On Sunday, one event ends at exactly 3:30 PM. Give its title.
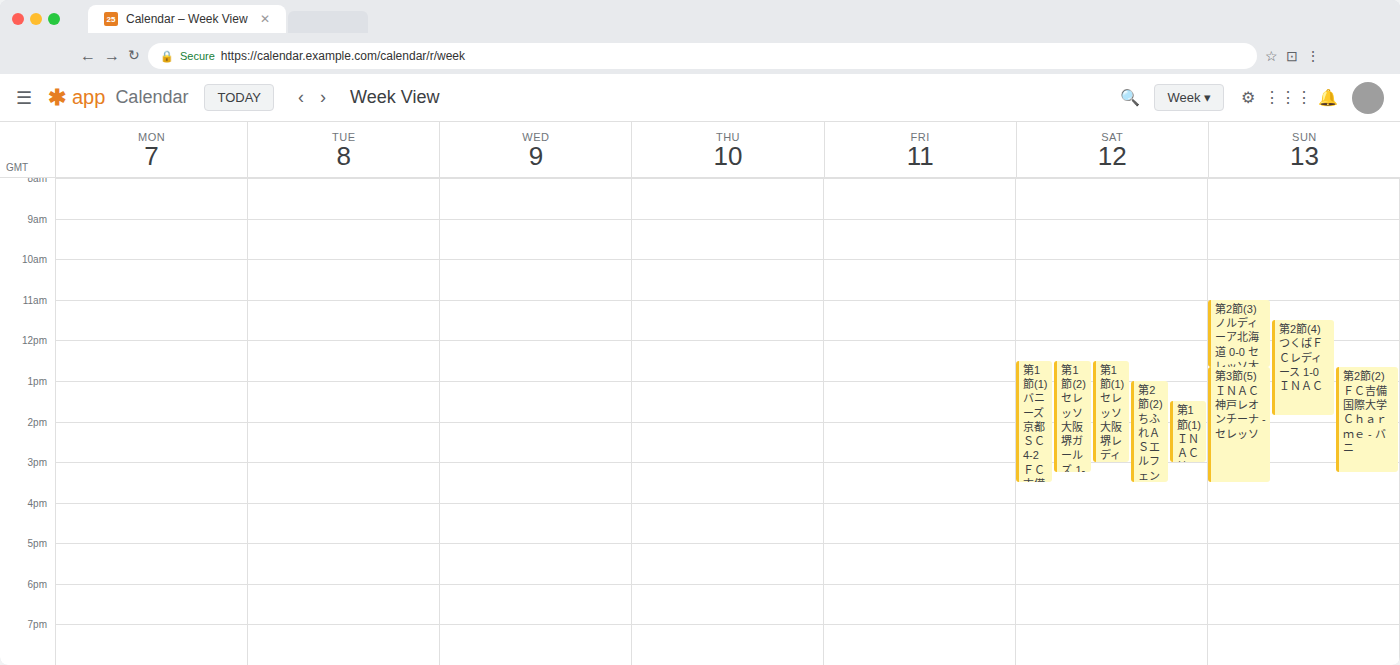
"第3節(5) ＩＮＡＣ神戸レオンチーナ - セレッソ"